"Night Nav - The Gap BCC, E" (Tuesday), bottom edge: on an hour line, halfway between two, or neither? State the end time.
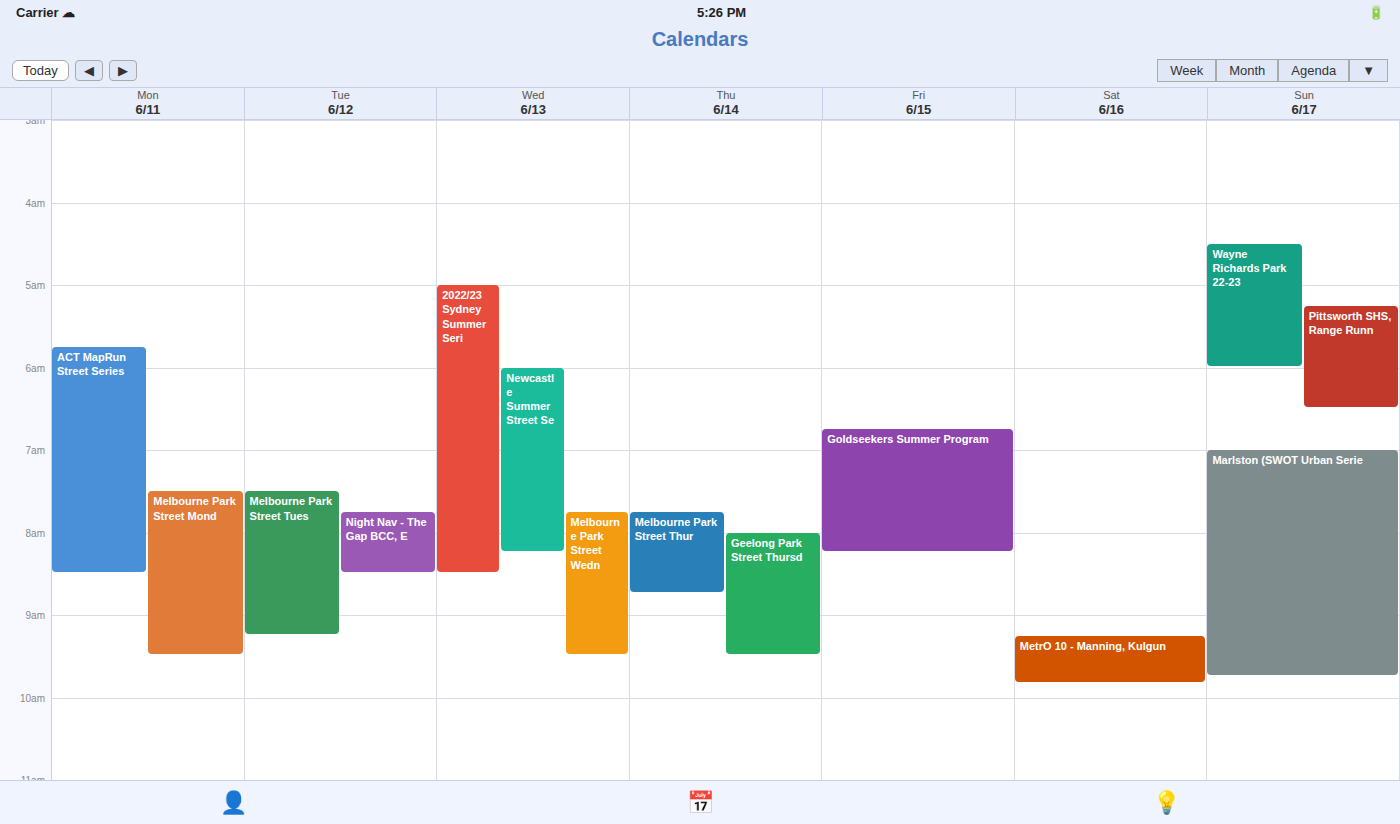
8:30 AM -- halfway between the 8 AM and 9 AM lines.